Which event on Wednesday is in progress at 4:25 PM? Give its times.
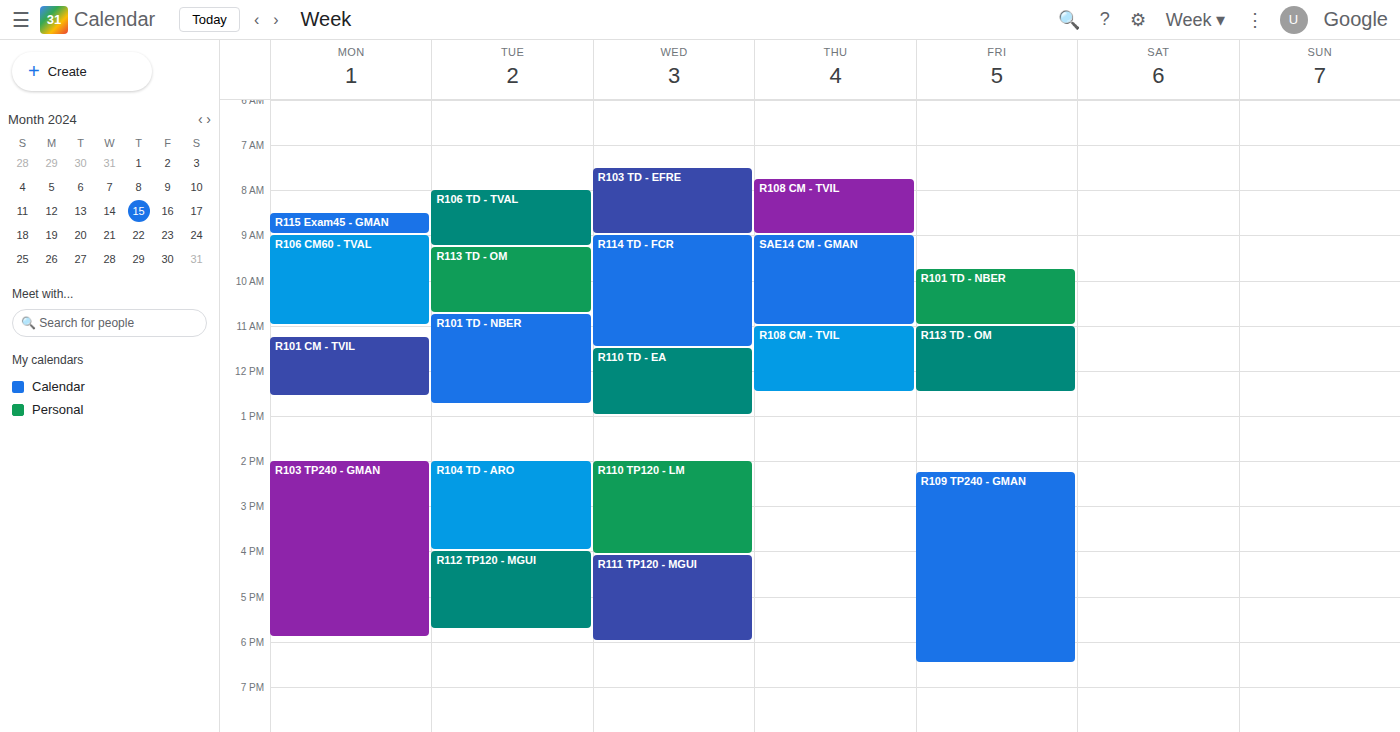
"R111 TP120 - MGUI", 4:05 PM to 6:00 PM